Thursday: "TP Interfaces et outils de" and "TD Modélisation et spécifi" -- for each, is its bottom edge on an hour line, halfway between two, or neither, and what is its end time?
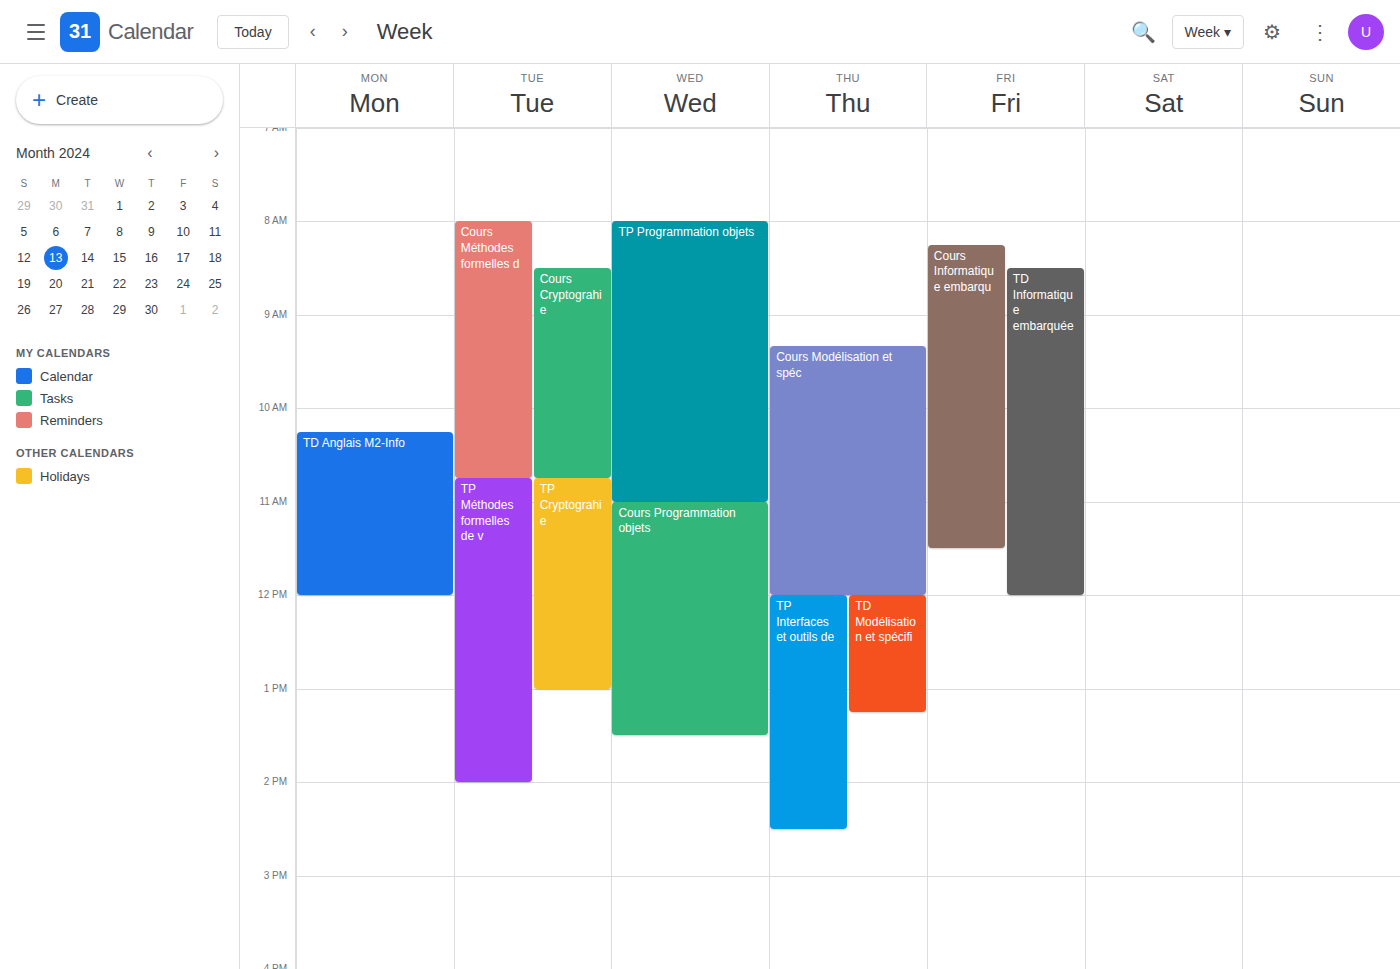
"TP Interfaces et outils de": 2:30 PM, halfway between the 2 PM and 3 PM lines. "TD Modélisation et spécifi": 1:15 PM, neither: a quarter of the way from the 1 PM line to the 2 PM line.